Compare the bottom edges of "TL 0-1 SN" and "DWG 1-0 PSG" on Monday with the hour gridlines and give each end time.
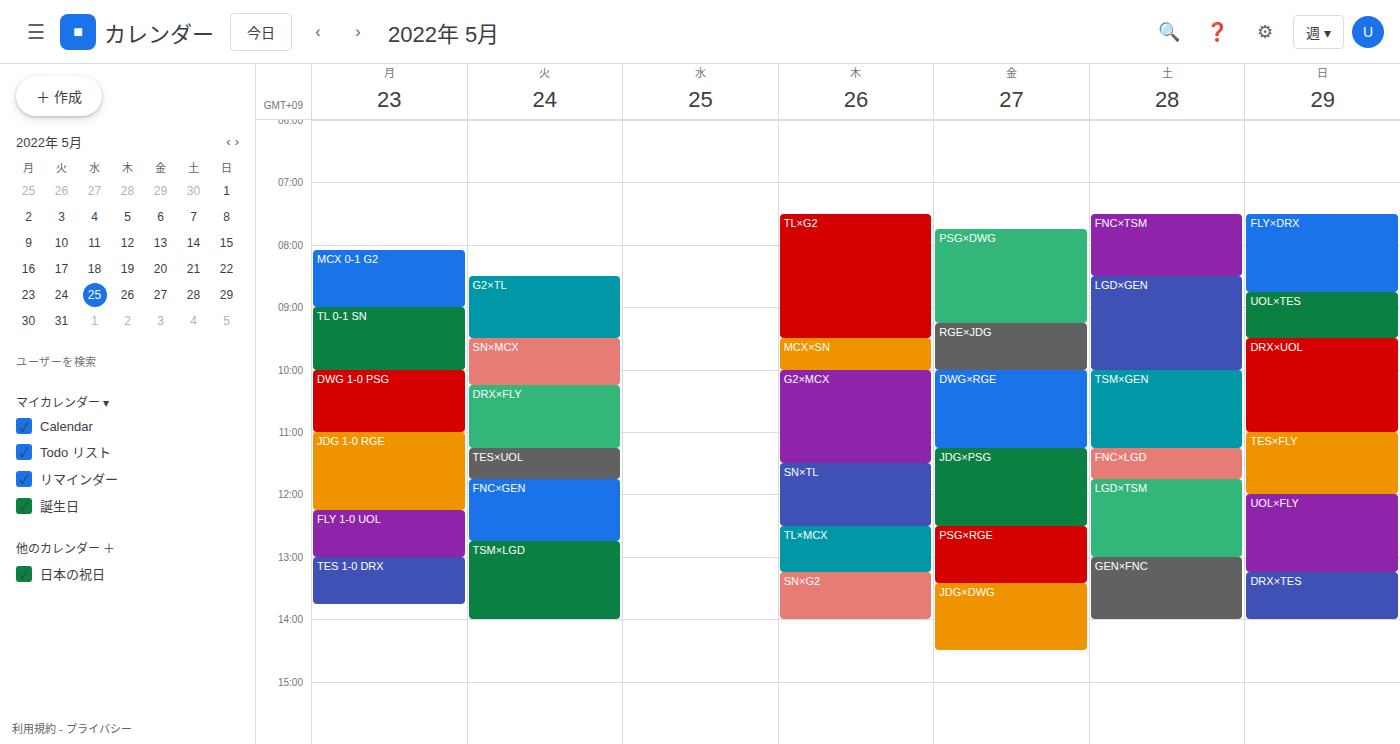
"TL 0-1 SN": 10:00, exactly on the 10:00 line. "DWG 1-0 PSG": 11:00, exactly on the 11:00 line.